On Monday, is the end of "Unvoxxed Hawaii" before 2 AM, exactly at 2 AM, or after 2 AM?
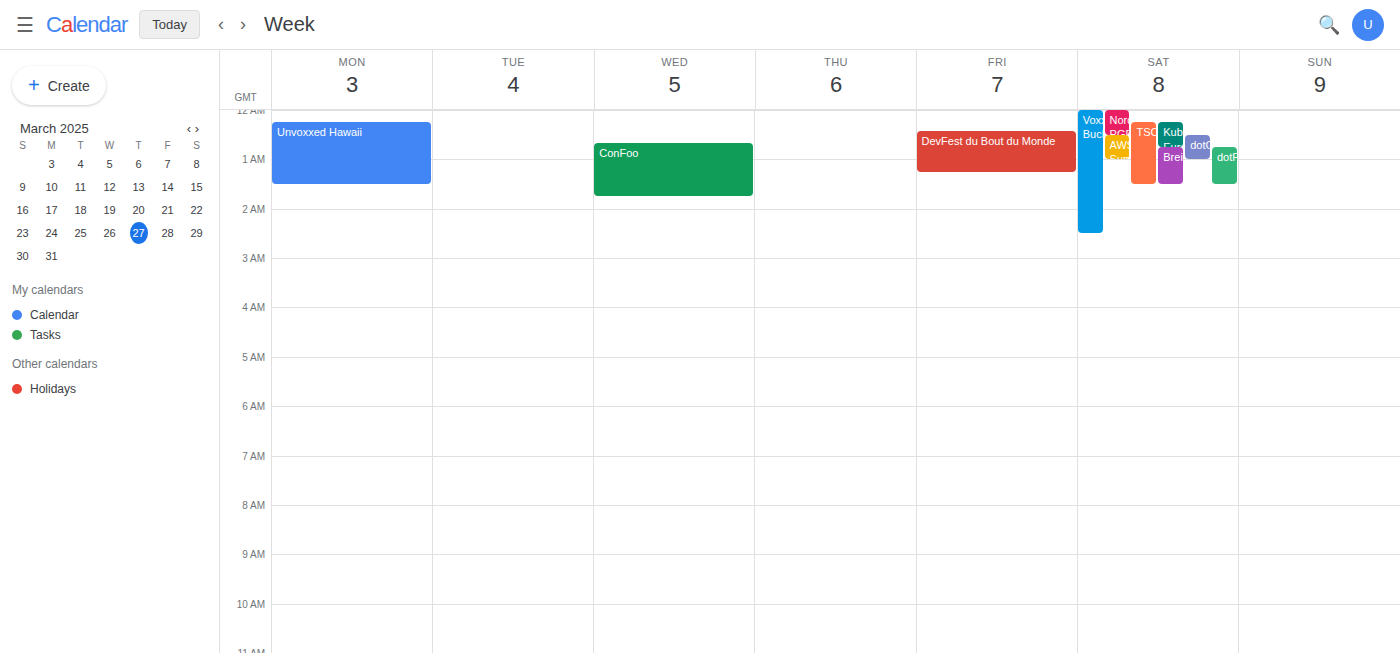
1:30 AM -- before 2 AM, 30 minutes above the 2 AM line.